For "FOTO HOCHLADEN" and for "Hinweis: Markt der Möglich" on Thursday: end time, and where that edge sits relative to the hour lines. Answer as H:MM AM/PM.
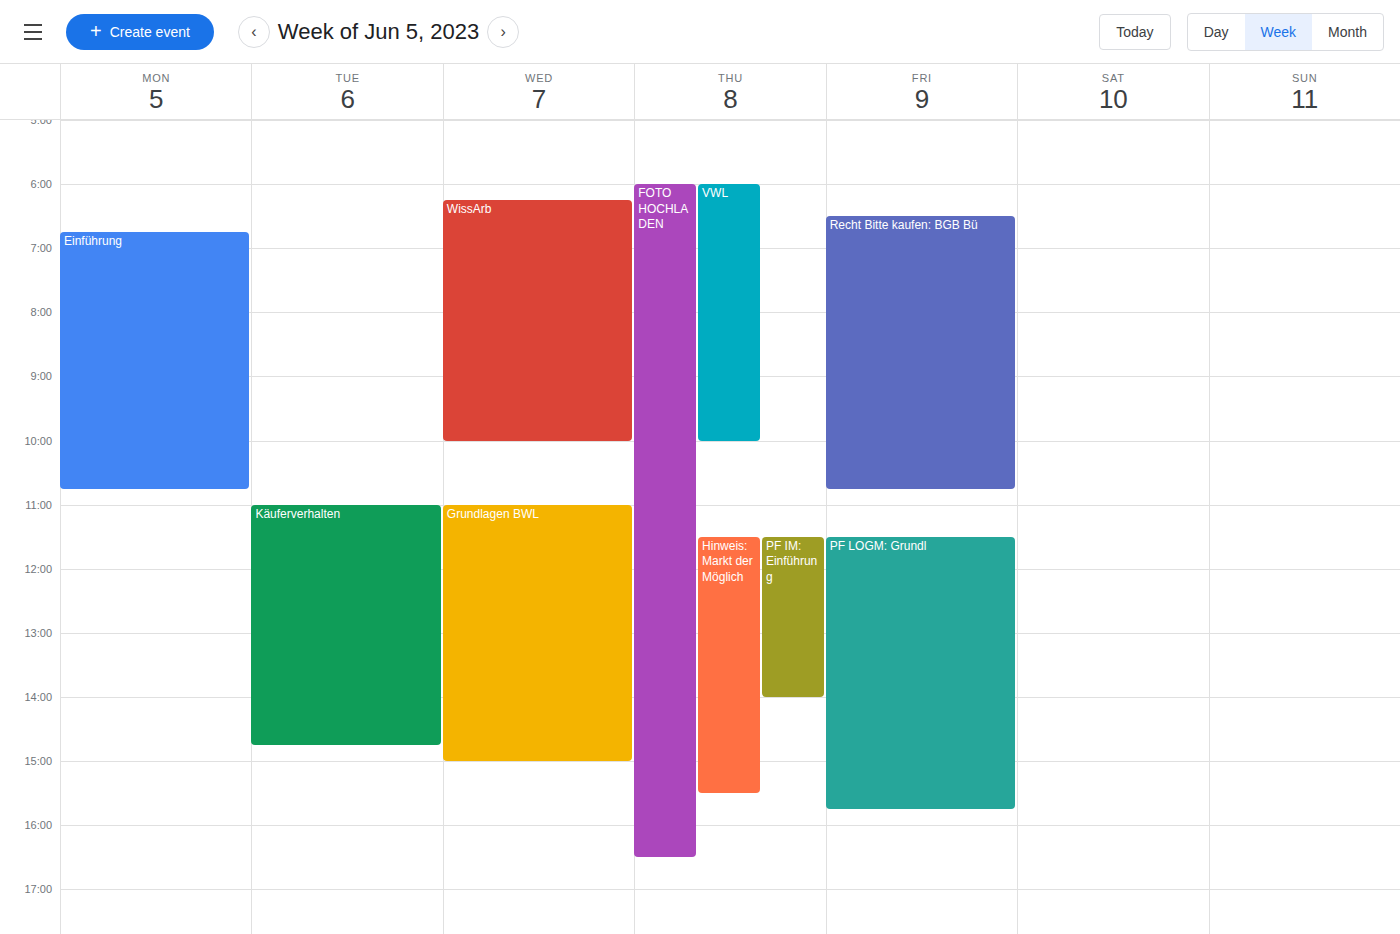
"FOTO HOCHLADEN": 4:30 PM, halfway between the 4 PM and 5 PM lines. "Hinweis: Markt der Möglich": 3:30 PM, halfway between the 3 PM and 4 PM lines.